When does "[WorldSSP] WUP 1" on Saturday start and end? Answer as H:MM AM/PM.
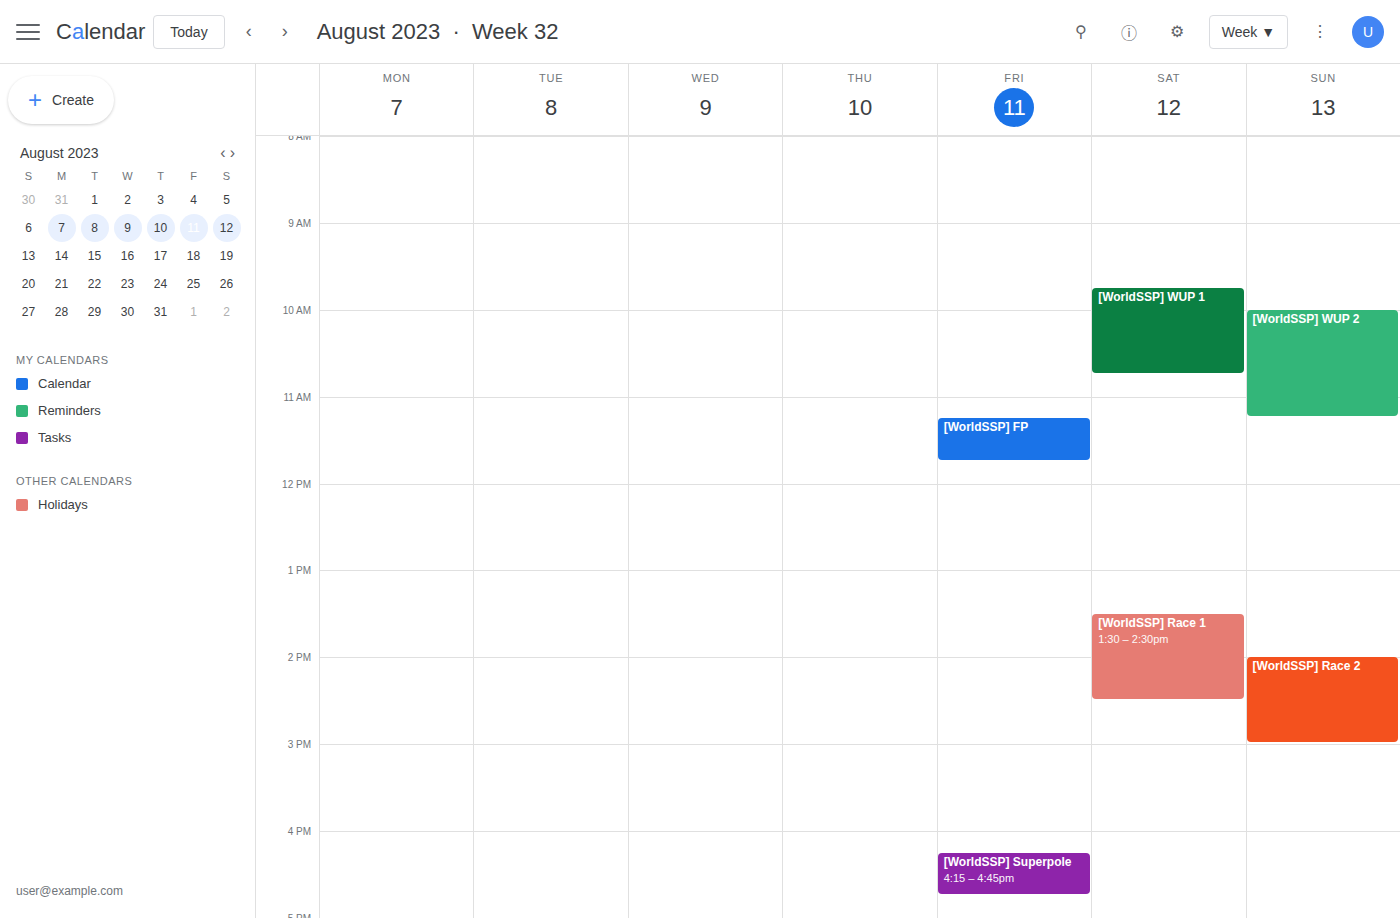
9:45 AM to 10:45 AM